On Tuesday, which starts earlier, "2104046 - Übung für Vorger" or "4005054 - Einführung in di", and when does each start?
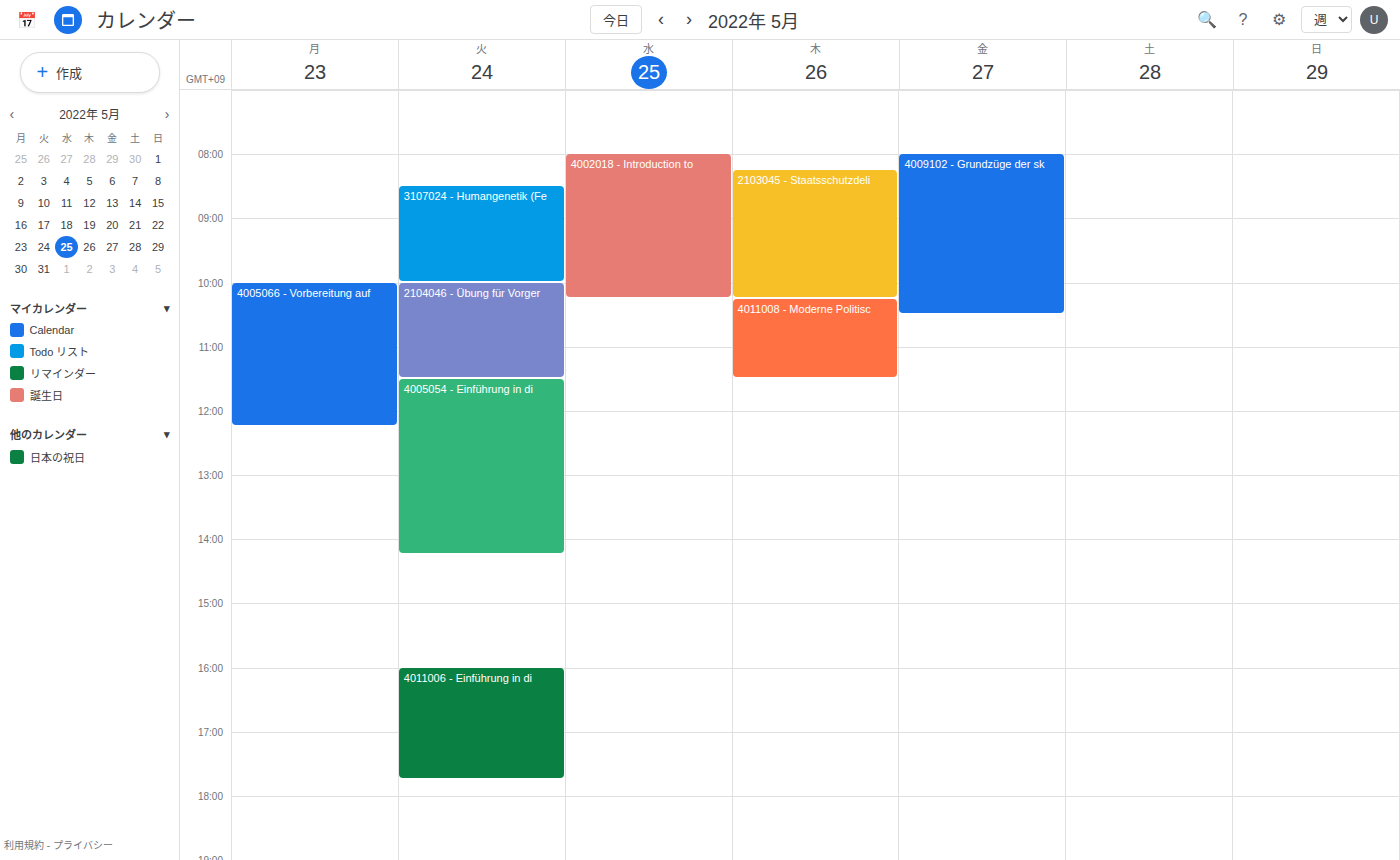
"2104046 - Übung für Vorger" 10:00 AM; "4005054 - Einführung in di" 11:30 AM.